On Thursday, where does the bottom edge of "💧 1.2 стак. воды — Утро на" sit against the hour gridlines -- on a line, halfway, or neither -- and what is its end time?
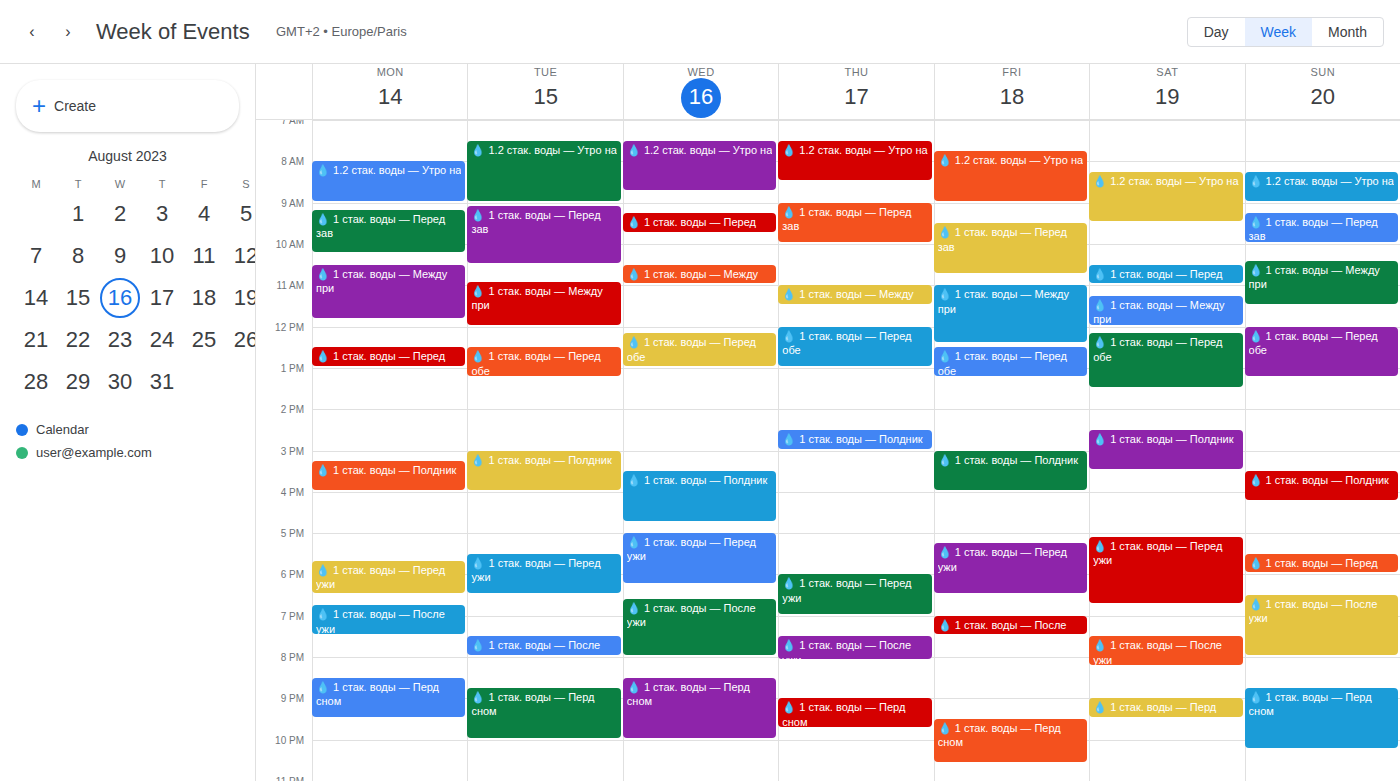
8:30 AM -- halfway between the 8 AM and 9 AM lines.